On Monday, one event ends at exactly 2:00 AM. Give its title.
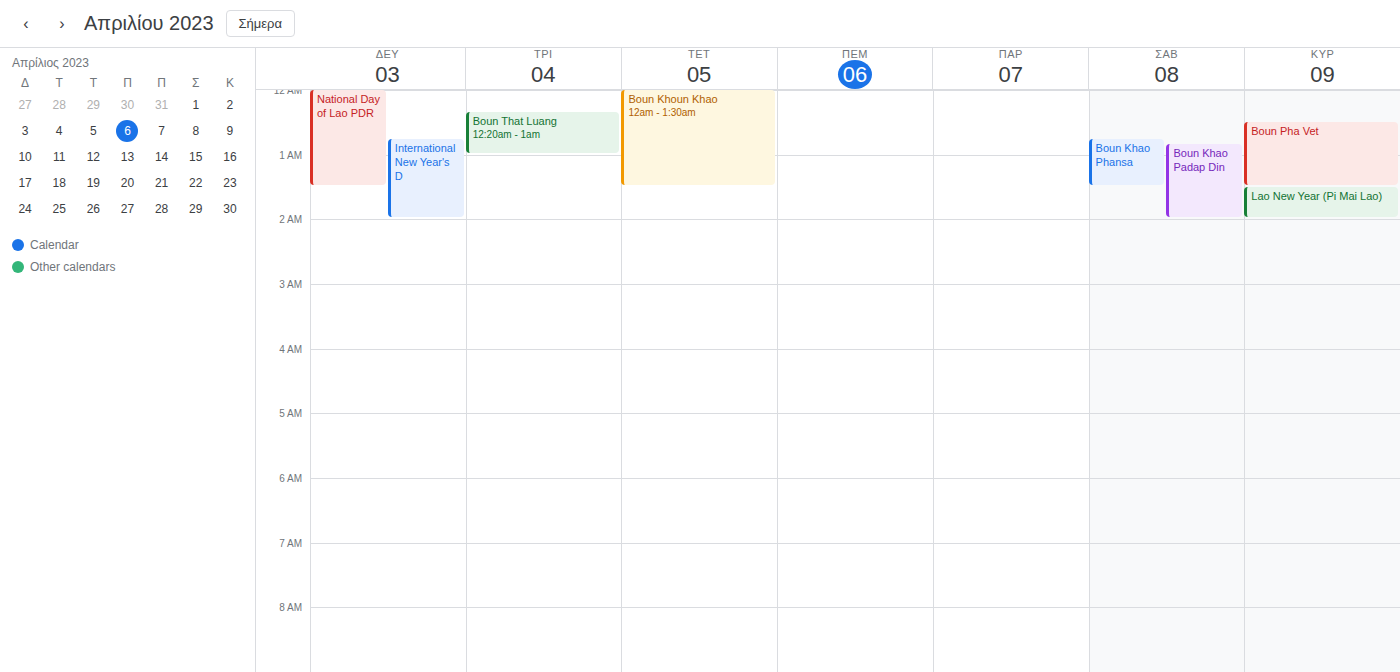
"International New Year's D"